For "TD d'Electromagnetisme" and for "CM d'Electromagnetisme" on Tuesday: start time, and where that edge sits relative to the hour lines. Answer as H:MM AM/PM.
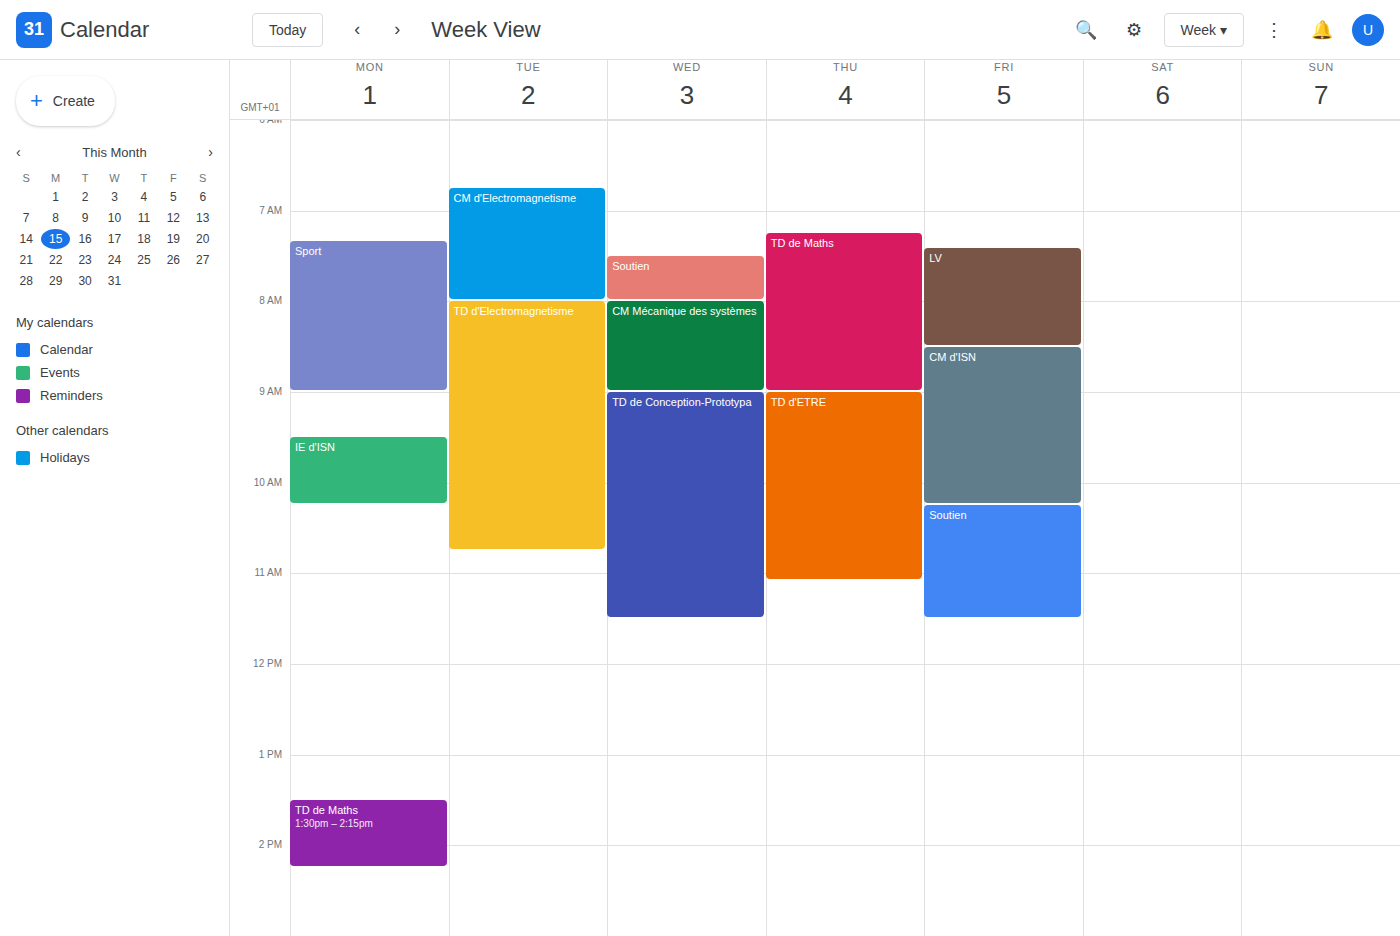
"TD d'Electromagnetisme": 8:00 AM, exactly on the 8 AM line. "CM d'Electromagnetisme": 6:45 AM, neither: three quarters of the way from the 6 AM line to the 7 AM line.